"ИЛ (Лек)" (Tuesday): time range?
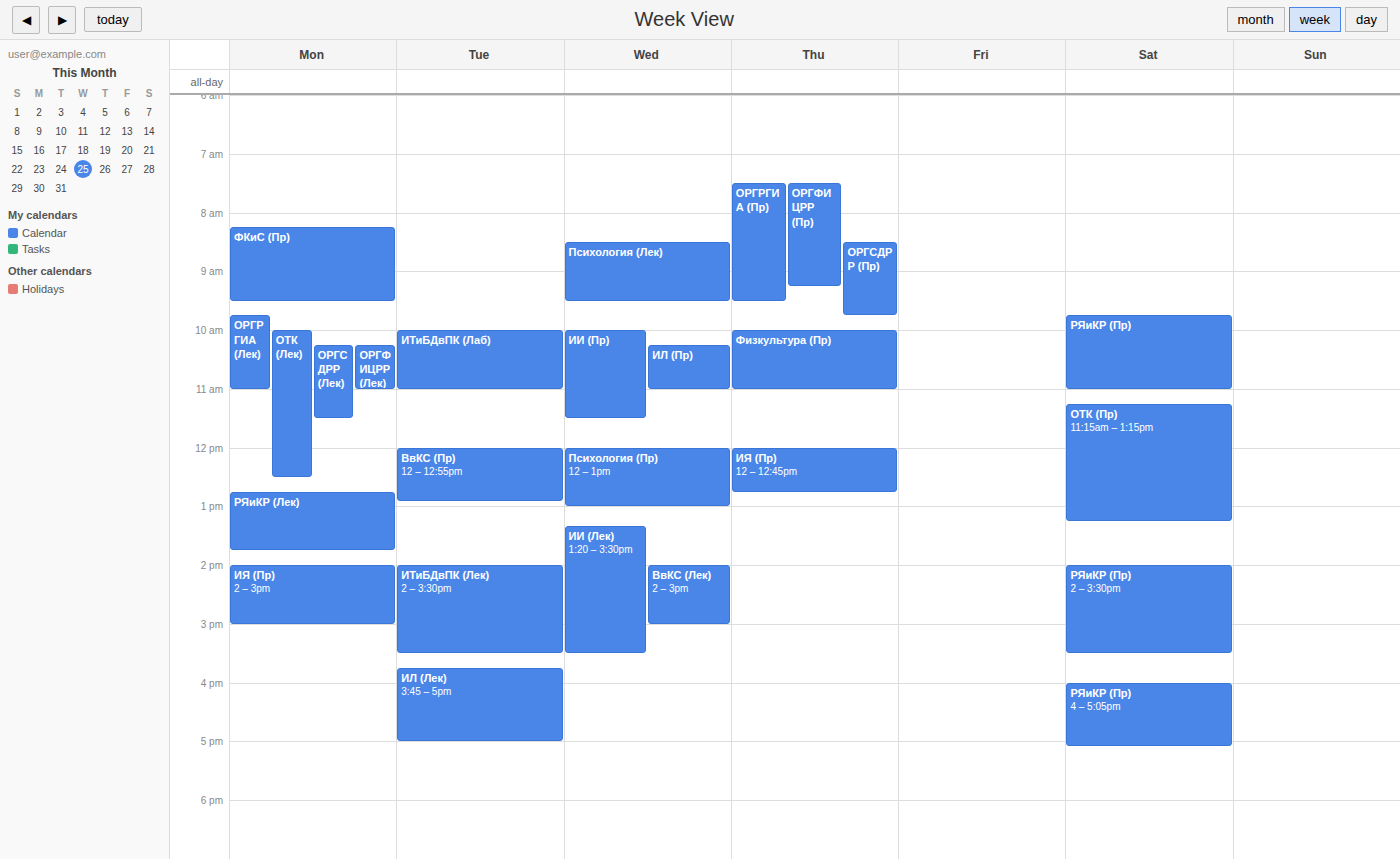
15:45 to 17:00